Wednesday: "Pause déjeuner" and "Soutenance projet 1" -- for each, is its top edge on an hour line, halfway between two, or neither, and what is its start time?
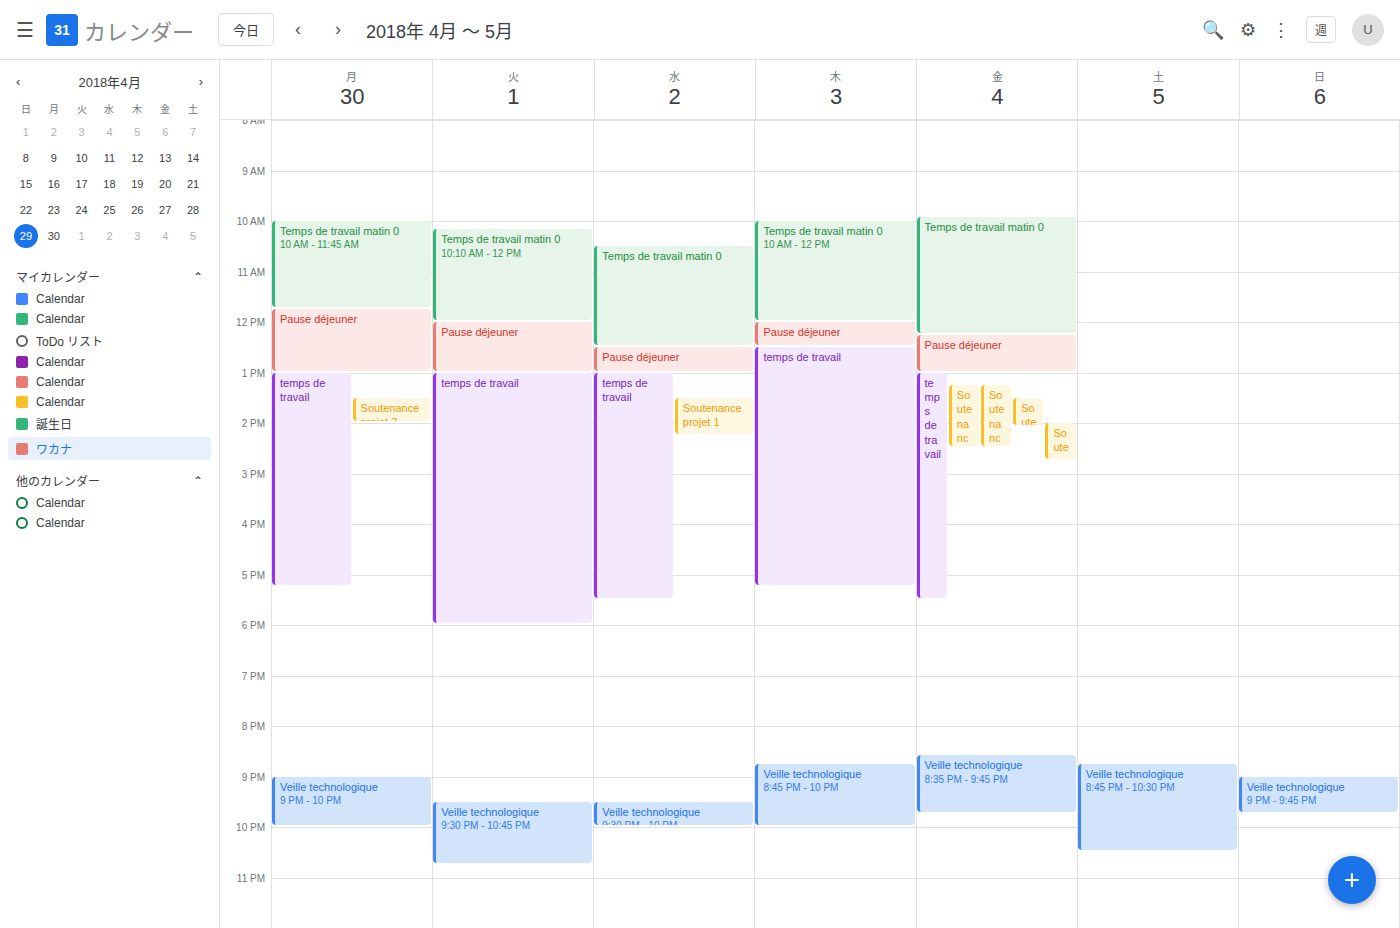
"Pause déjeuner": 12:30 PM, halfway between the 12 PM and 1 PM lines. "Soutenance projet 1": 1:30 PM, halfway between the 1 PM and 2 PM lines.